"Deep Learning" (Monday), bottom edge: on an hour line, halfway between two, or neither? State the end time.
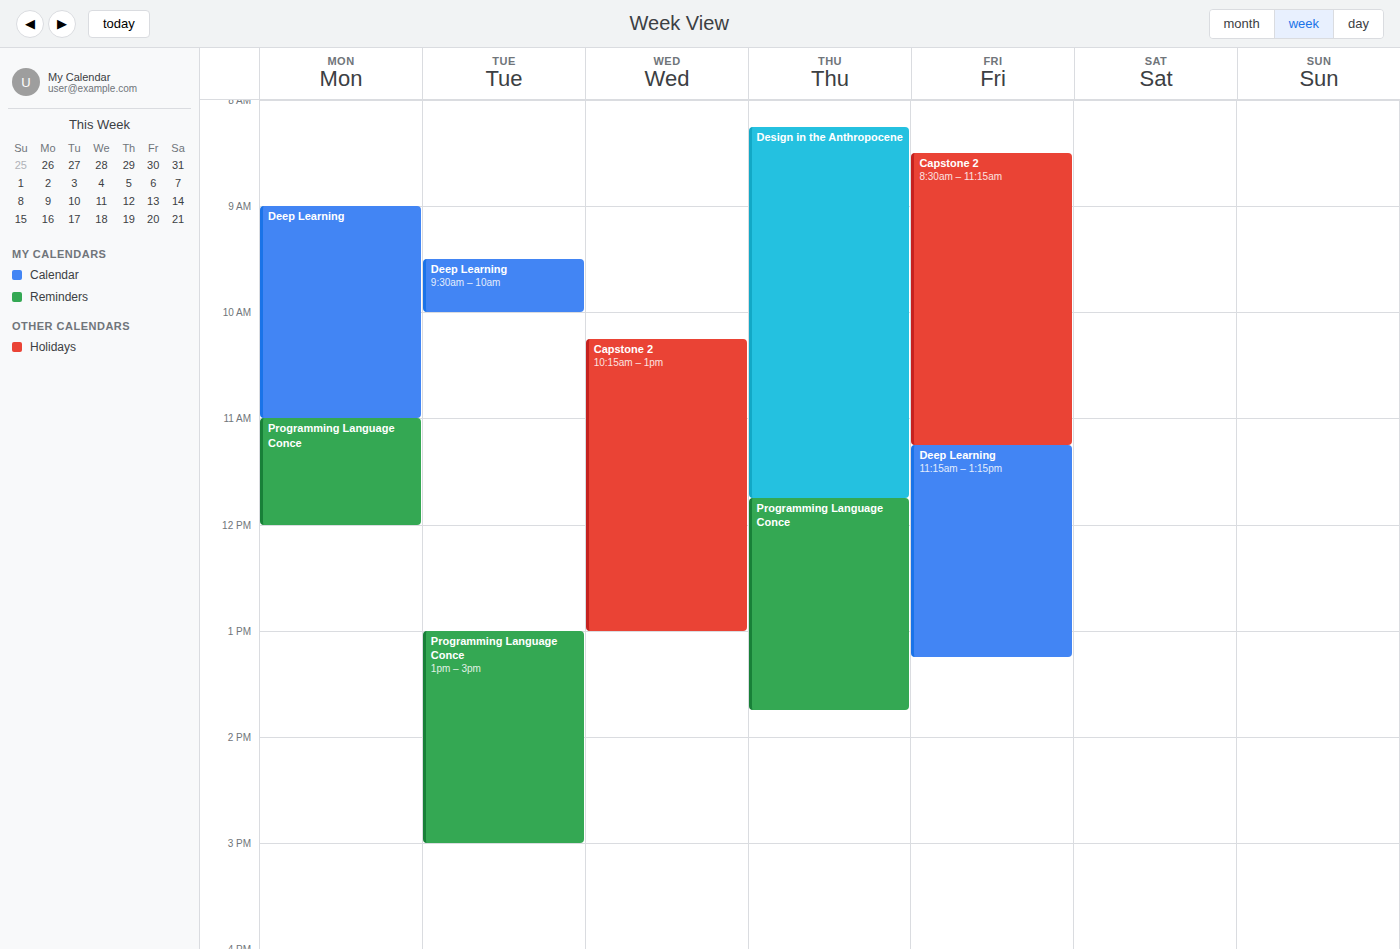
11:00 AM -- exactly on the 11 AM line.